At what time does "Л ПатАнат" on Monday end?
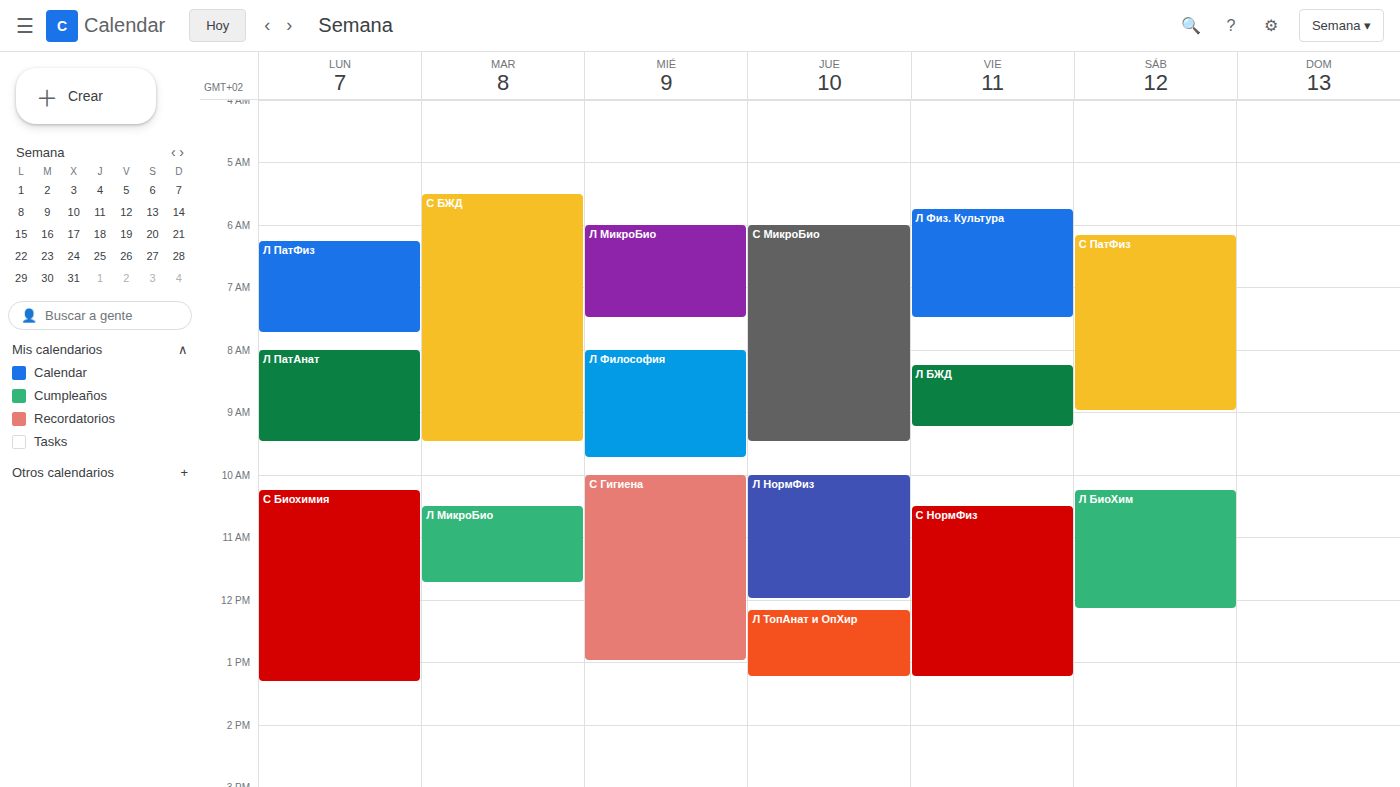
9:30 AM